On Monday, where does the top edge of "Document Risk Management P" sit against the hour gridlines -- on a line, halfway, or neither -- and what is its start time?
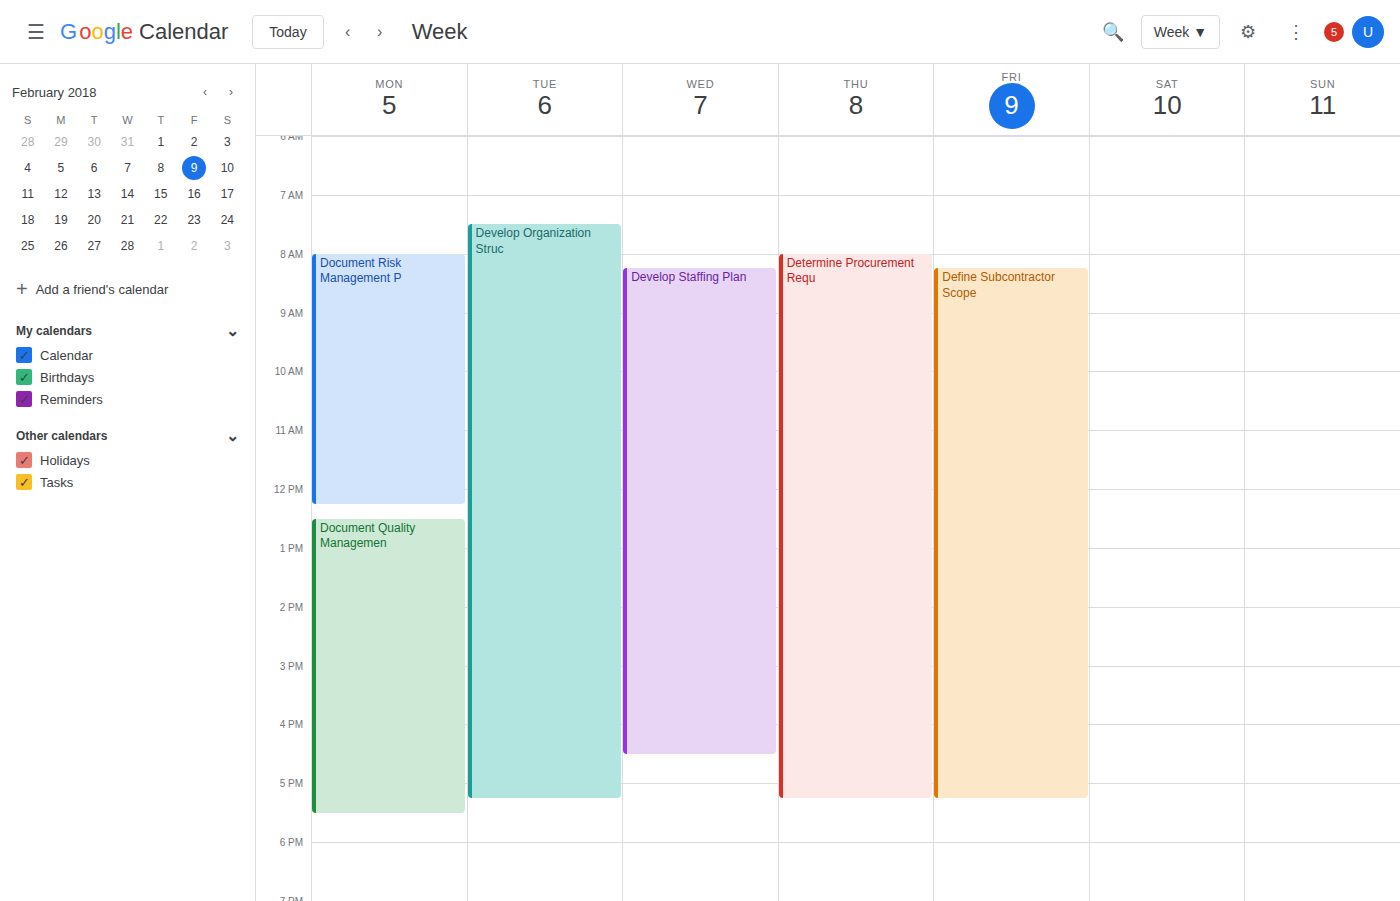
8:00 AM -- exactly on the 8 AM line.